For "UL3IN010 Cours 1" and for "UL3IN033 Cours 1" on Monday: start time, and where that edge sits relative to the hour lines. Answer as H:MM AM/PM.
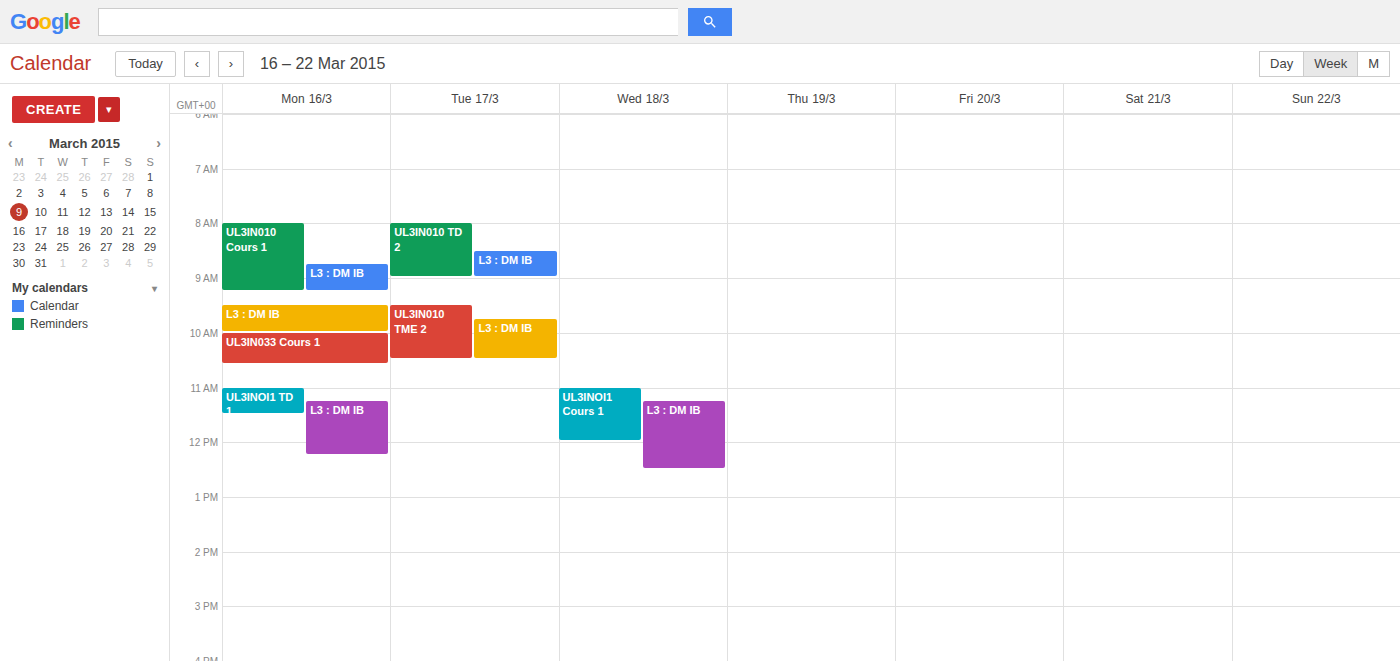
"UL3IN010 Cours 1": 8:00 AM, exactly on the 8 AM line. "UL3IN033 Cours 1": 10:00 AM, exactly on the 10 AM line.